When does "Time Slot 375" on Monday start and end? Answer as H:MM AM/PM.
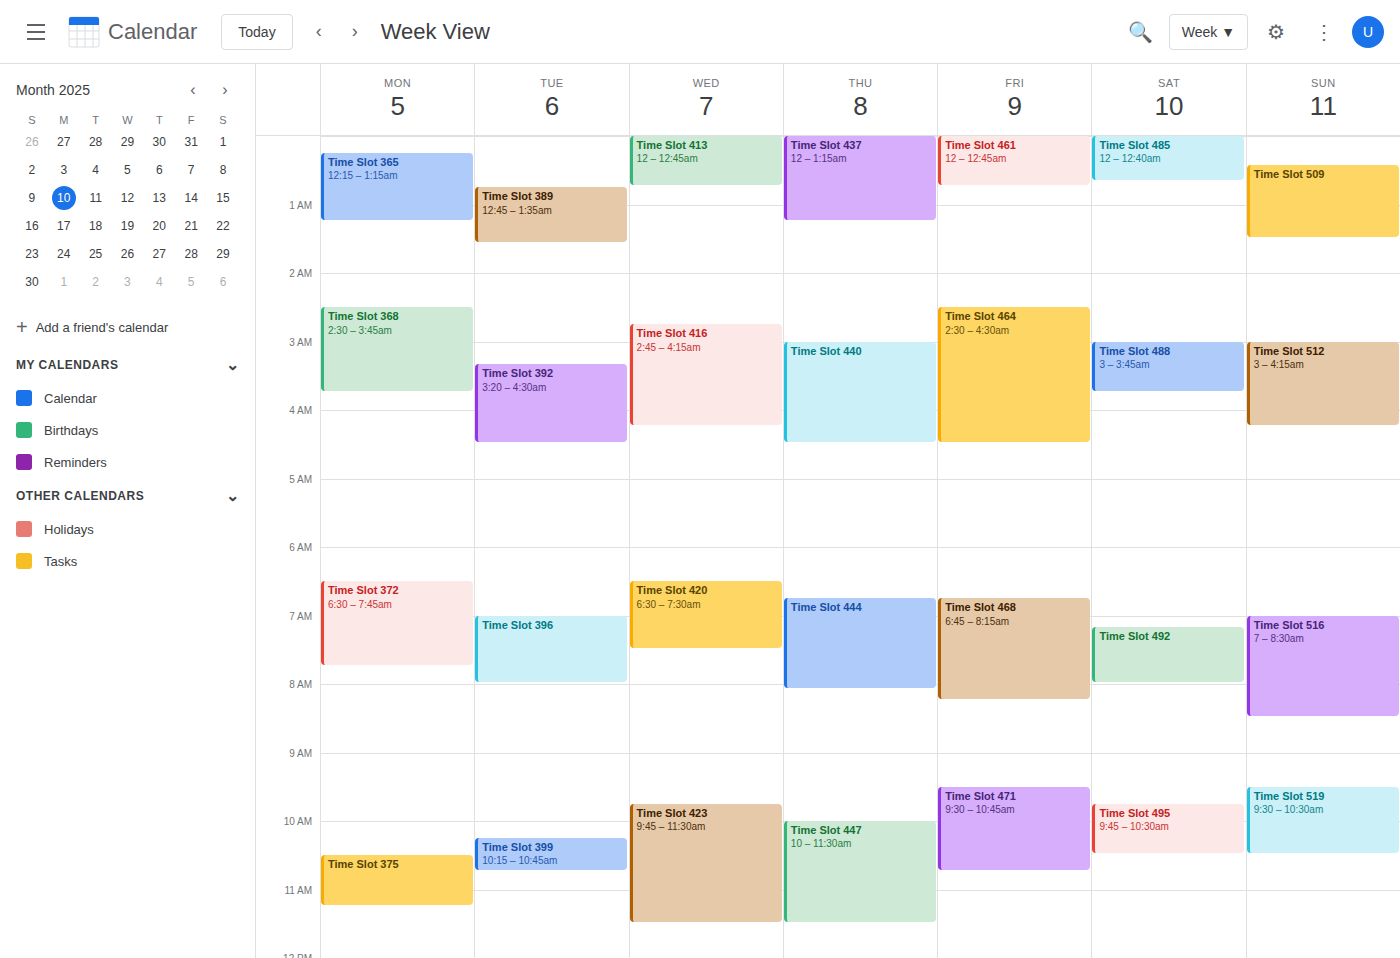
10:30 AM to 11:15 AM